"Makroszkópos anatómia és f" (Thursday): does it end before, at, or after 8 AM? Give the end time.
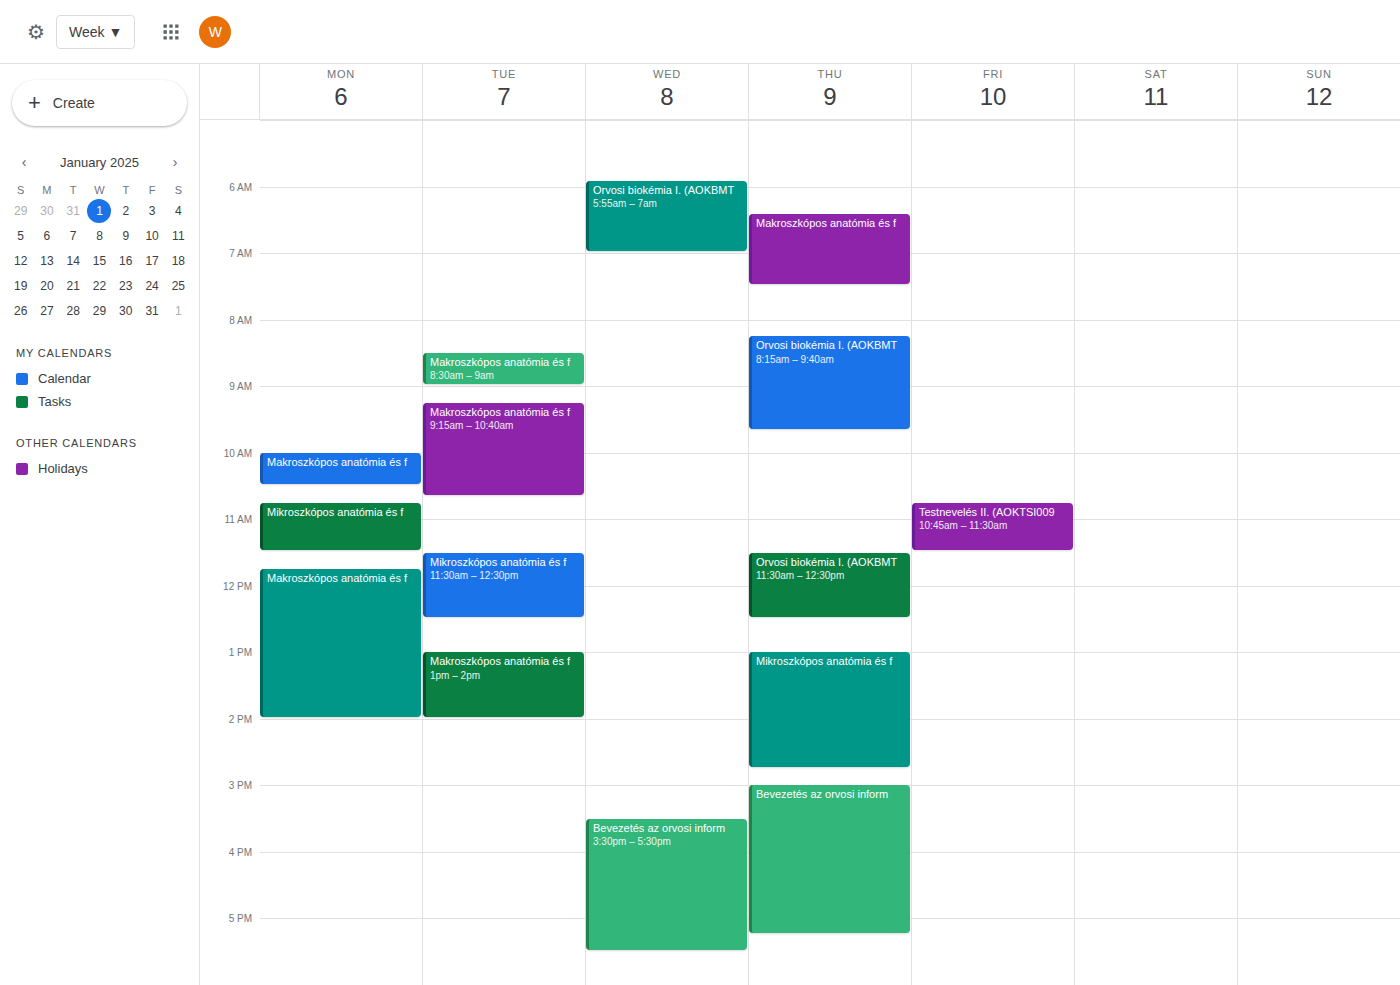
7:30 AM -- before 8 AM, 30 minutes above the 8 AM line.